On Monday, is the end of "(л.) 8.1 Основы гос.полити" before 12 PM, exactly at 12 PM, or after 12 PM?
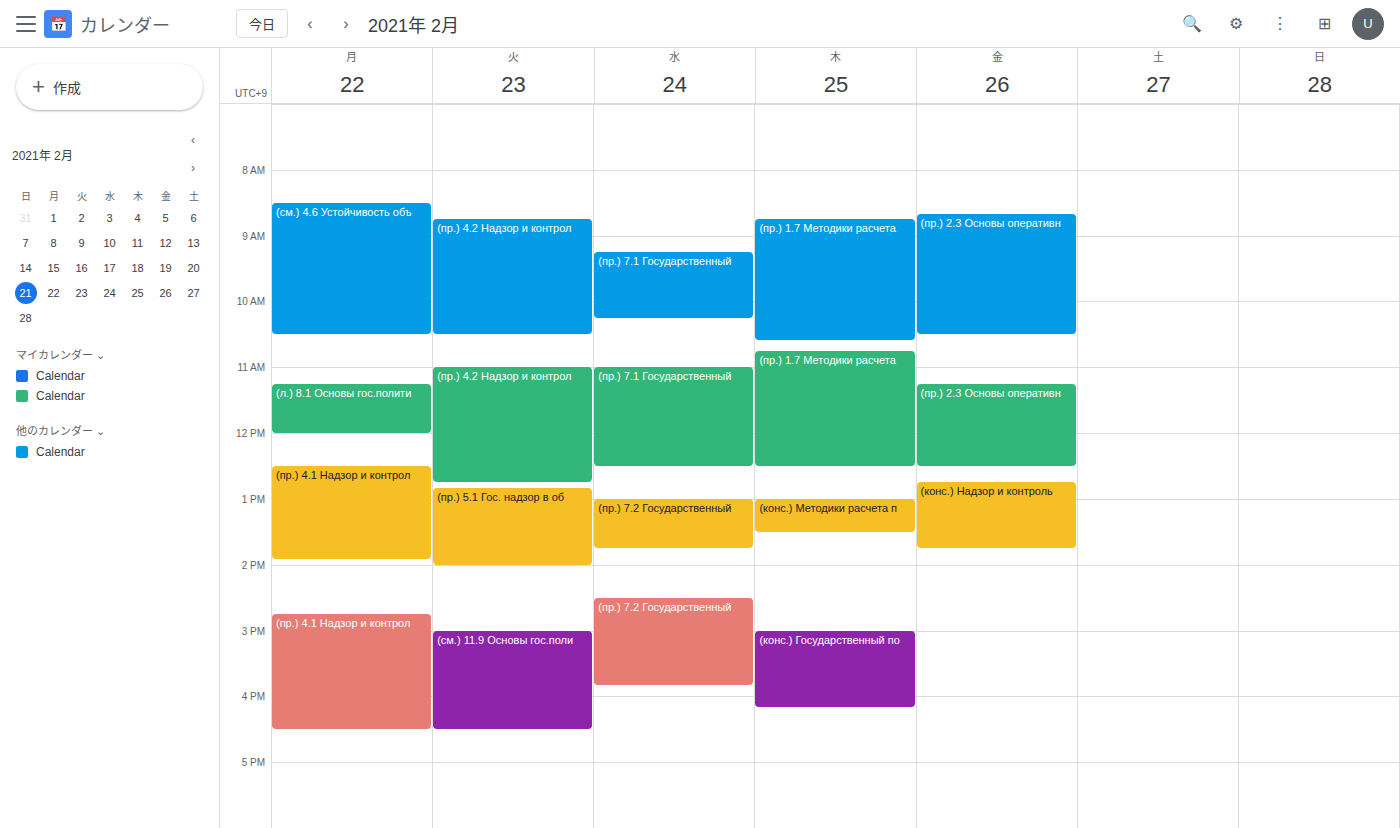
12:00 PM -- exactly at 12 PM, on the 12 PM line.